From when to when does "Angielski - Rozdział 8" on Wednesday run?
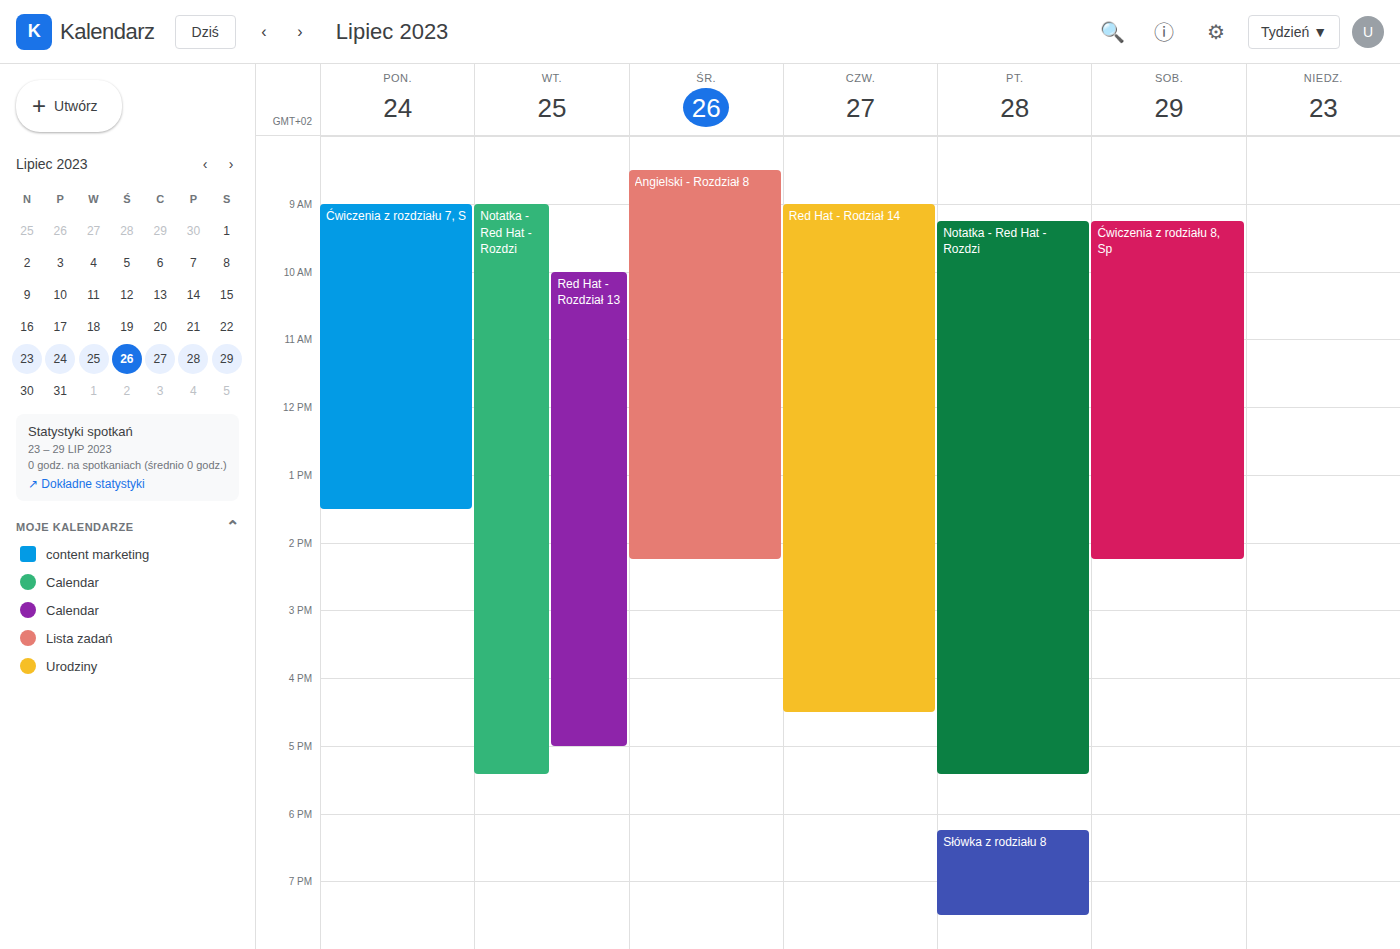
8:30 AM to 2:15 PM